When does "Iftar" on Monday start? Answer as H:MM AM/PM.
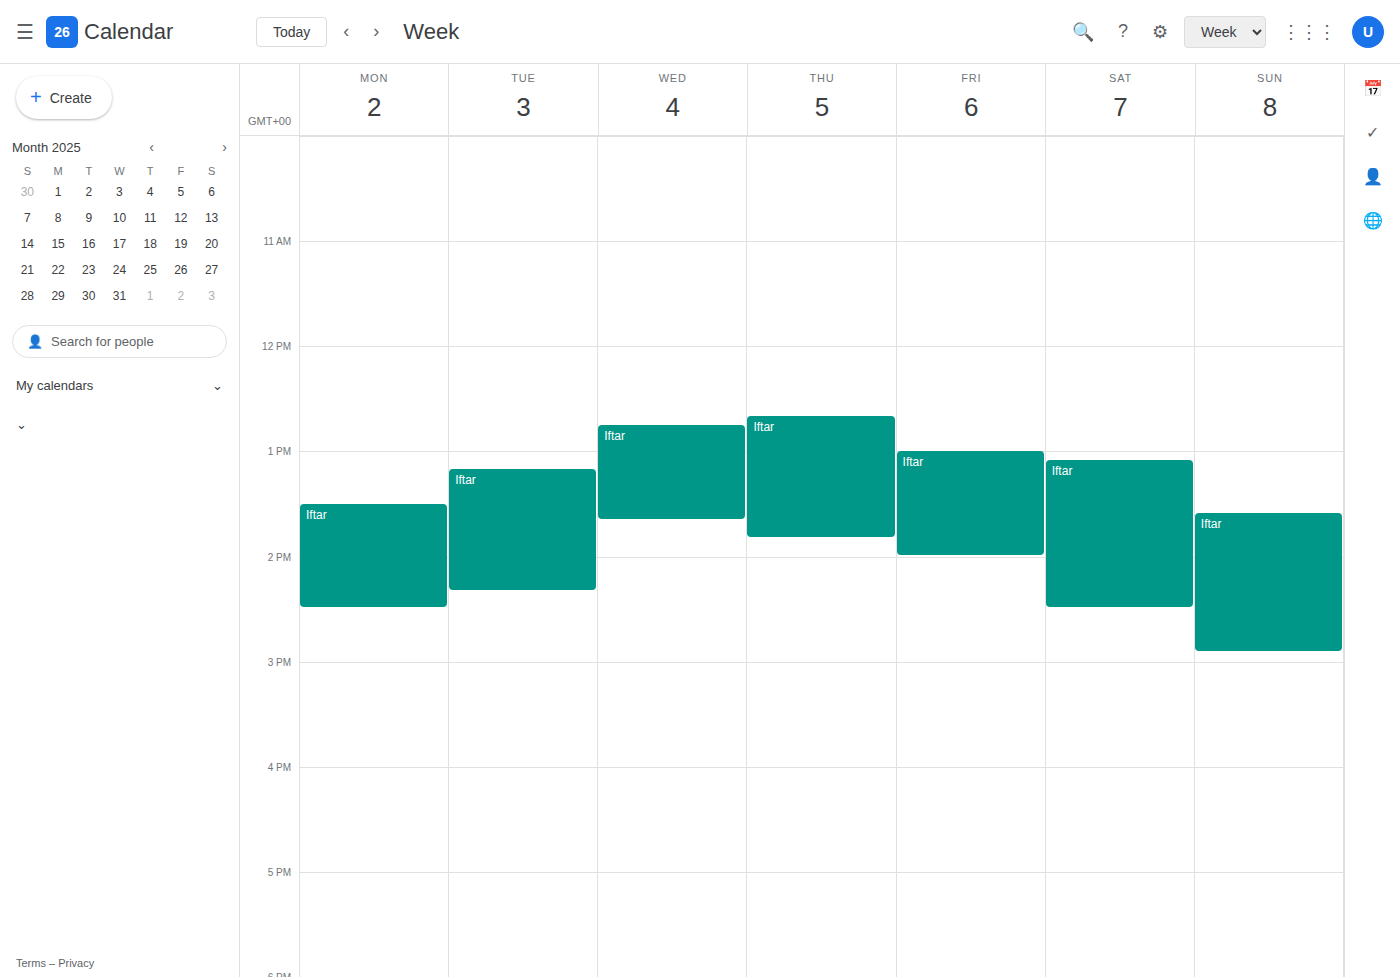
1:30 PM